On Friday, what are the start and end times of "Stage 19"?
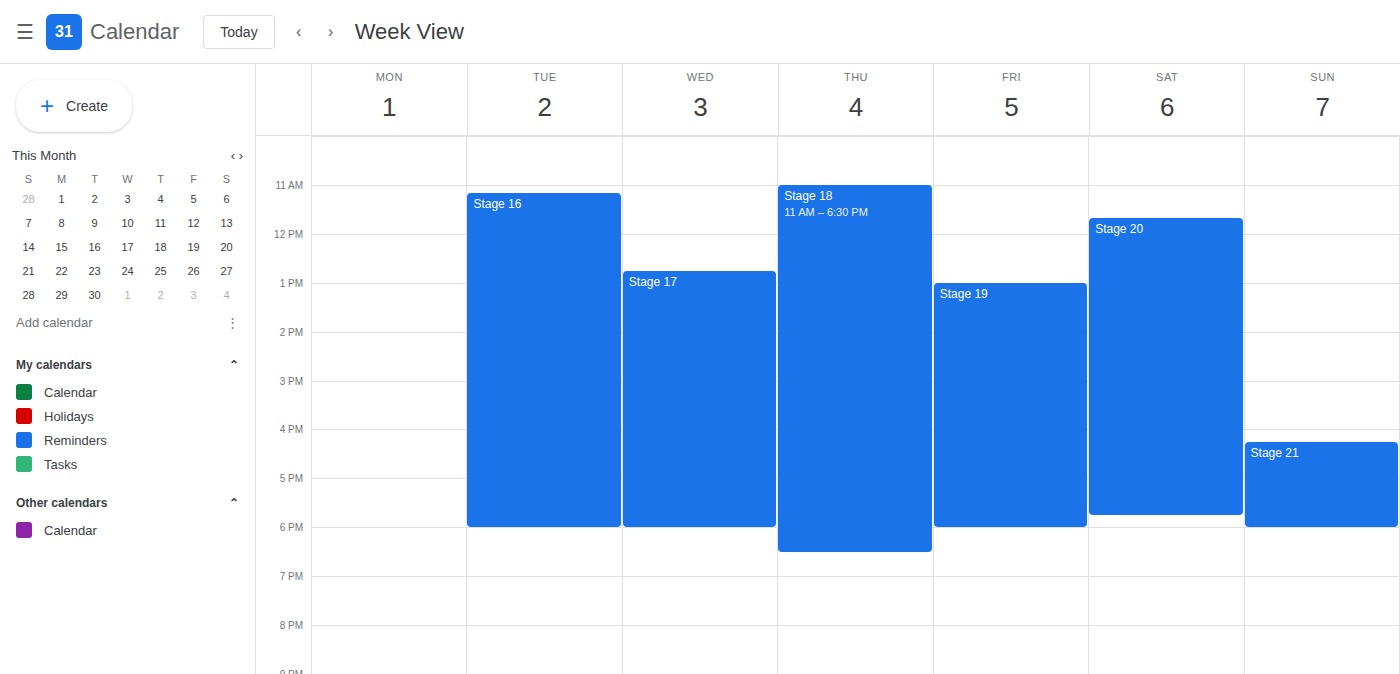
1:00 PM to 6:00 PM